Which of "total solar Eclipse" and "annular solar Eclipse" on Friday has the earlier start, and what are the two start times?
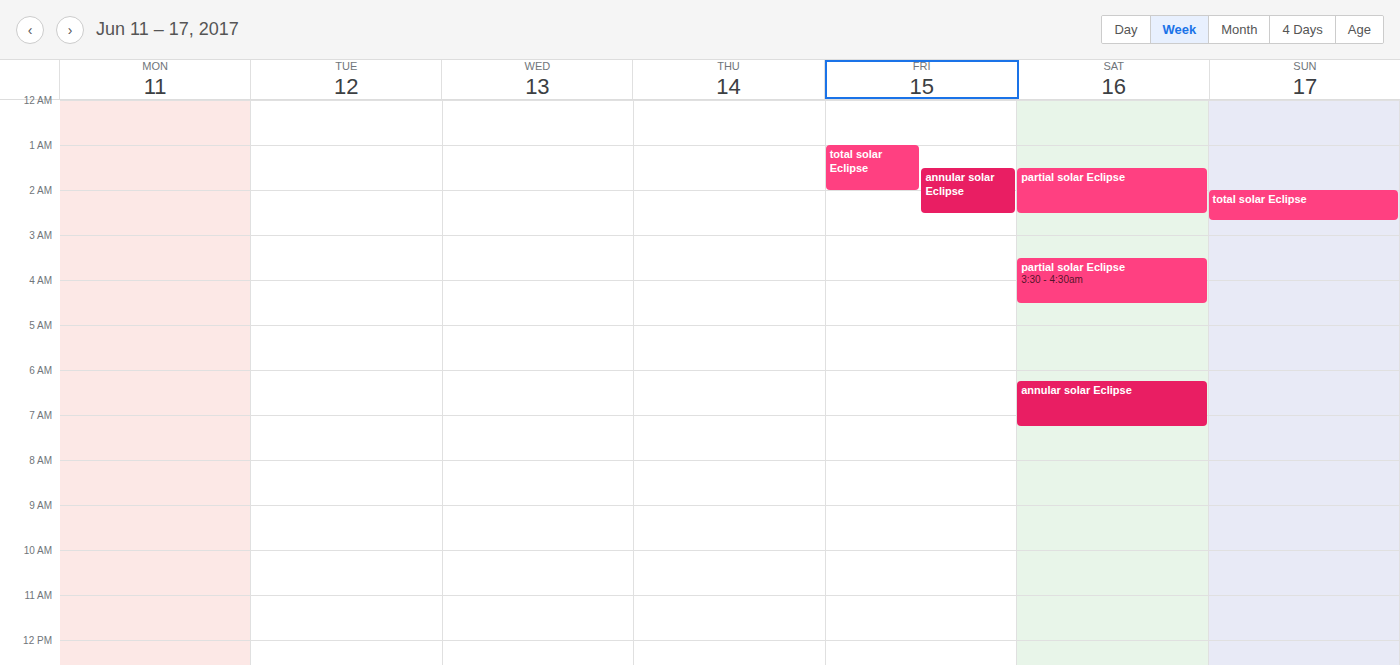
"total solar Eclipse" 1:00 AM; "annular solar Eclipse" 1:30 AM.